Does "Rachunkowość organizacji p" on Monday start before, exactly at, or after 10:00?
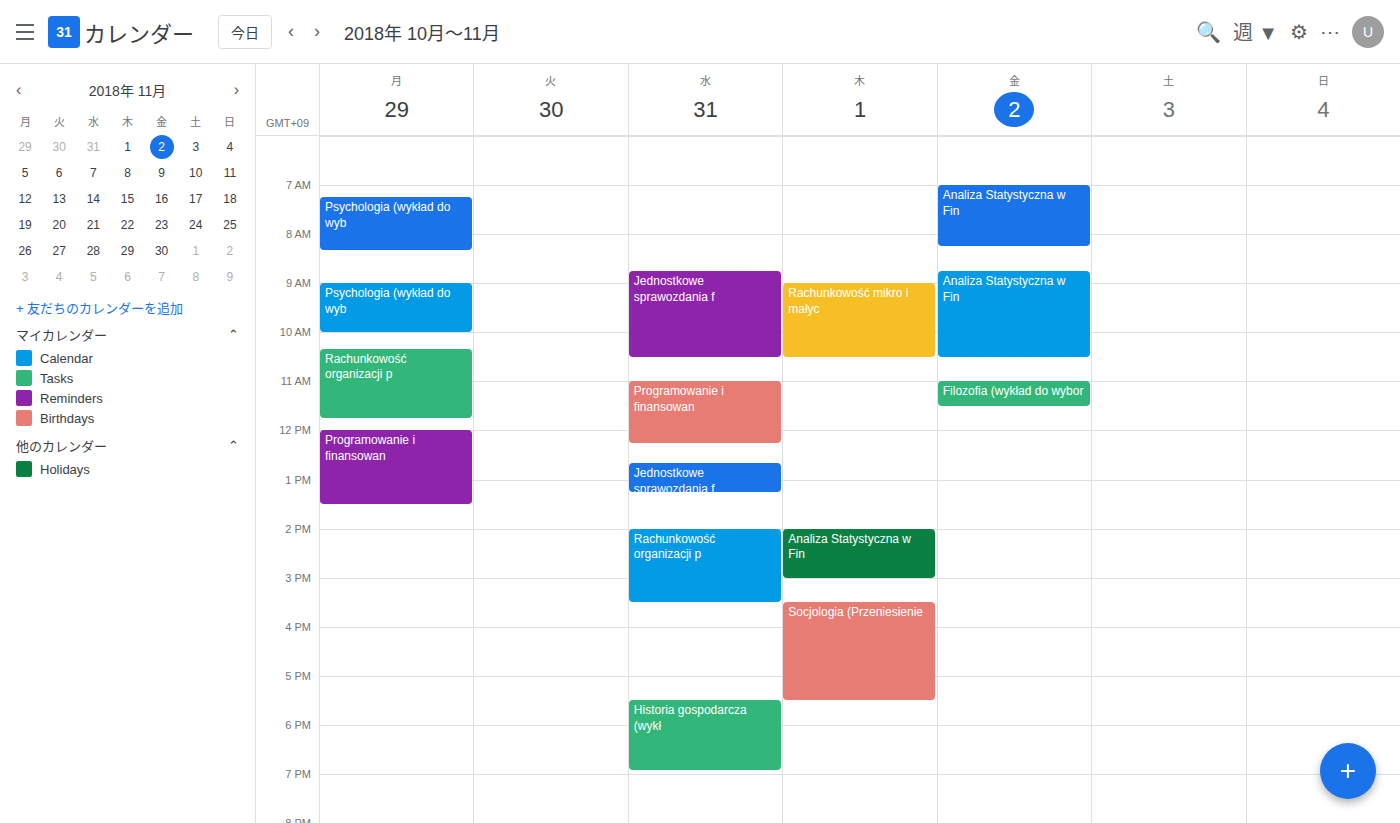
10:20 -- after 10:00, 20 minutes below the 10:00 line.